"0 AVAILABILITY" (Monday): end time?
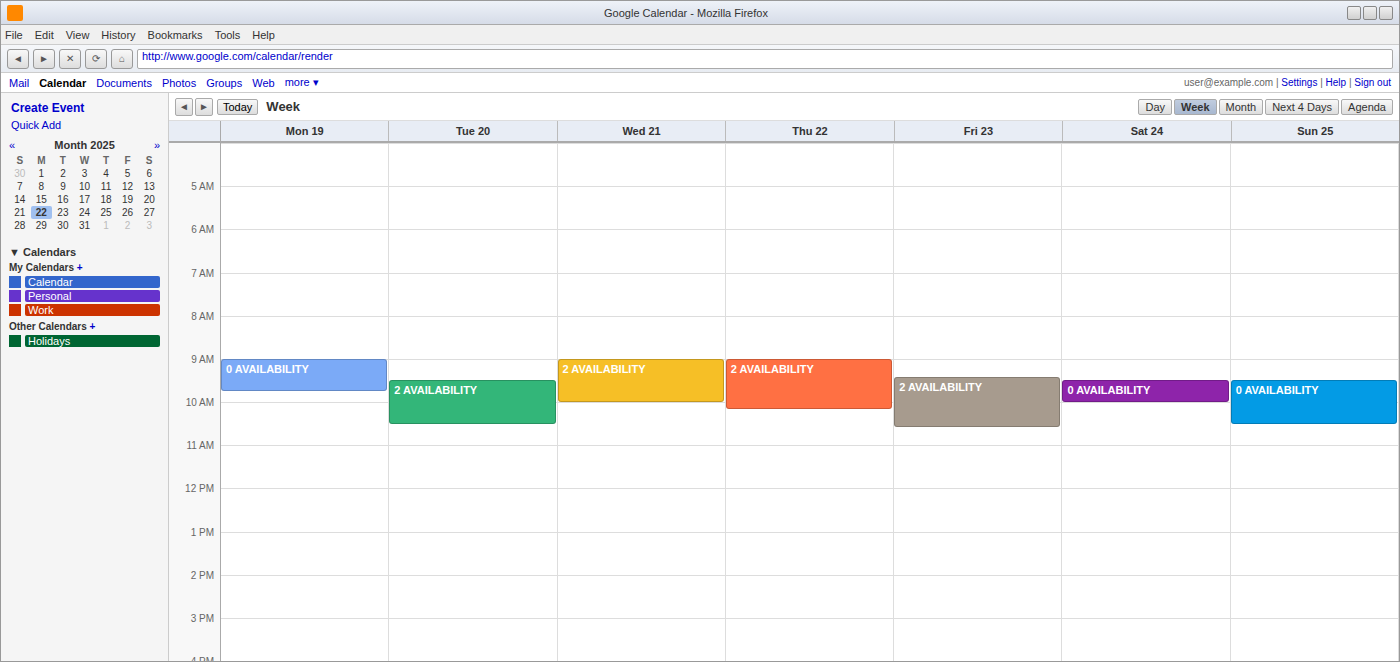
9:45 AM